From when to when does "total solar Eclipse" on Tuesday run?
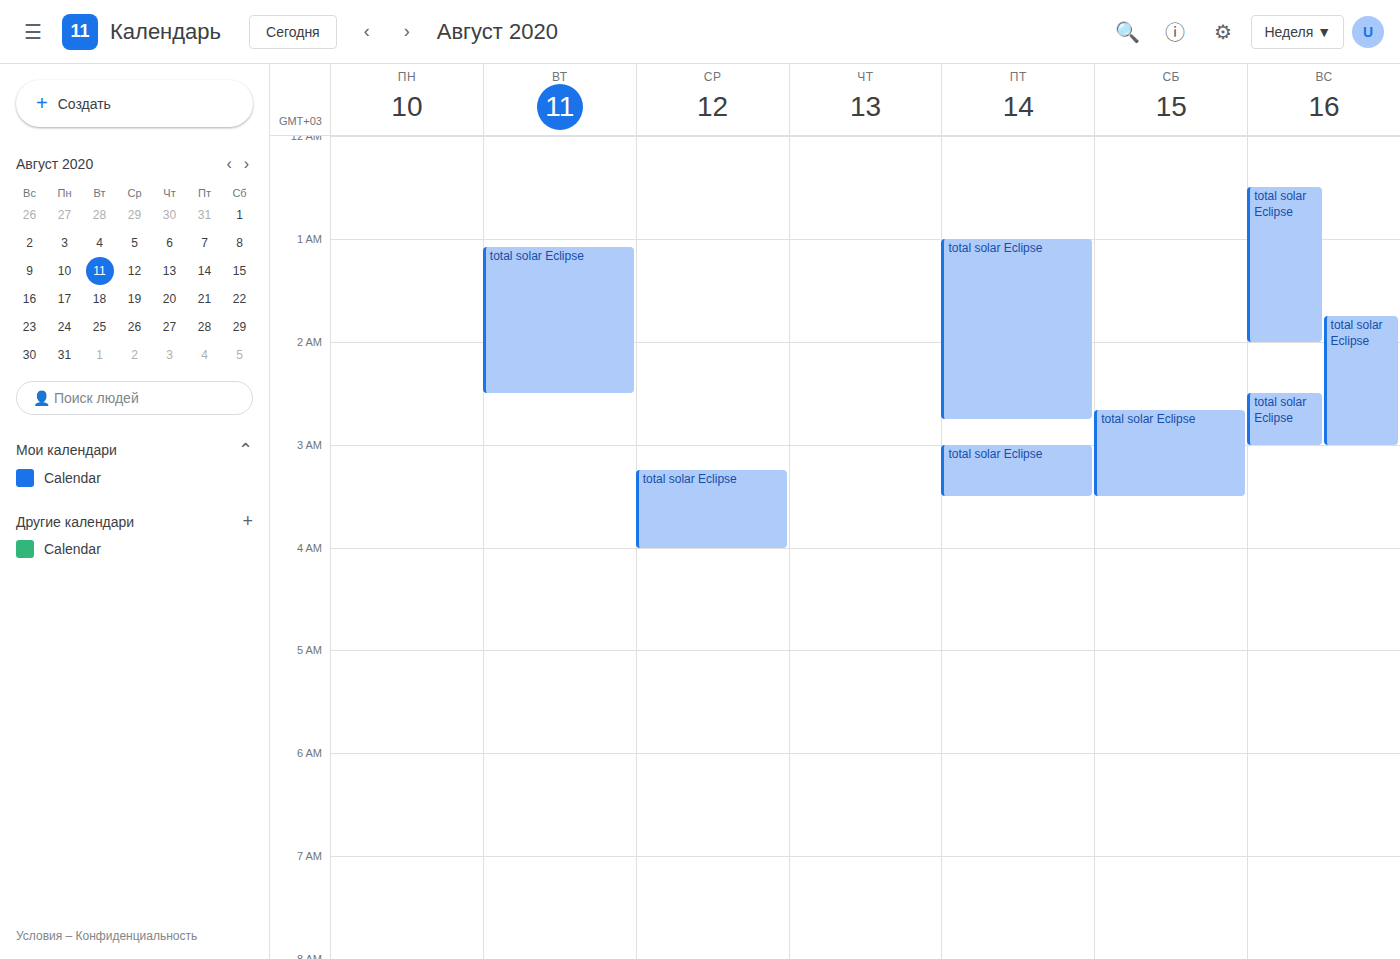
1:05 AM to 2:30 AM